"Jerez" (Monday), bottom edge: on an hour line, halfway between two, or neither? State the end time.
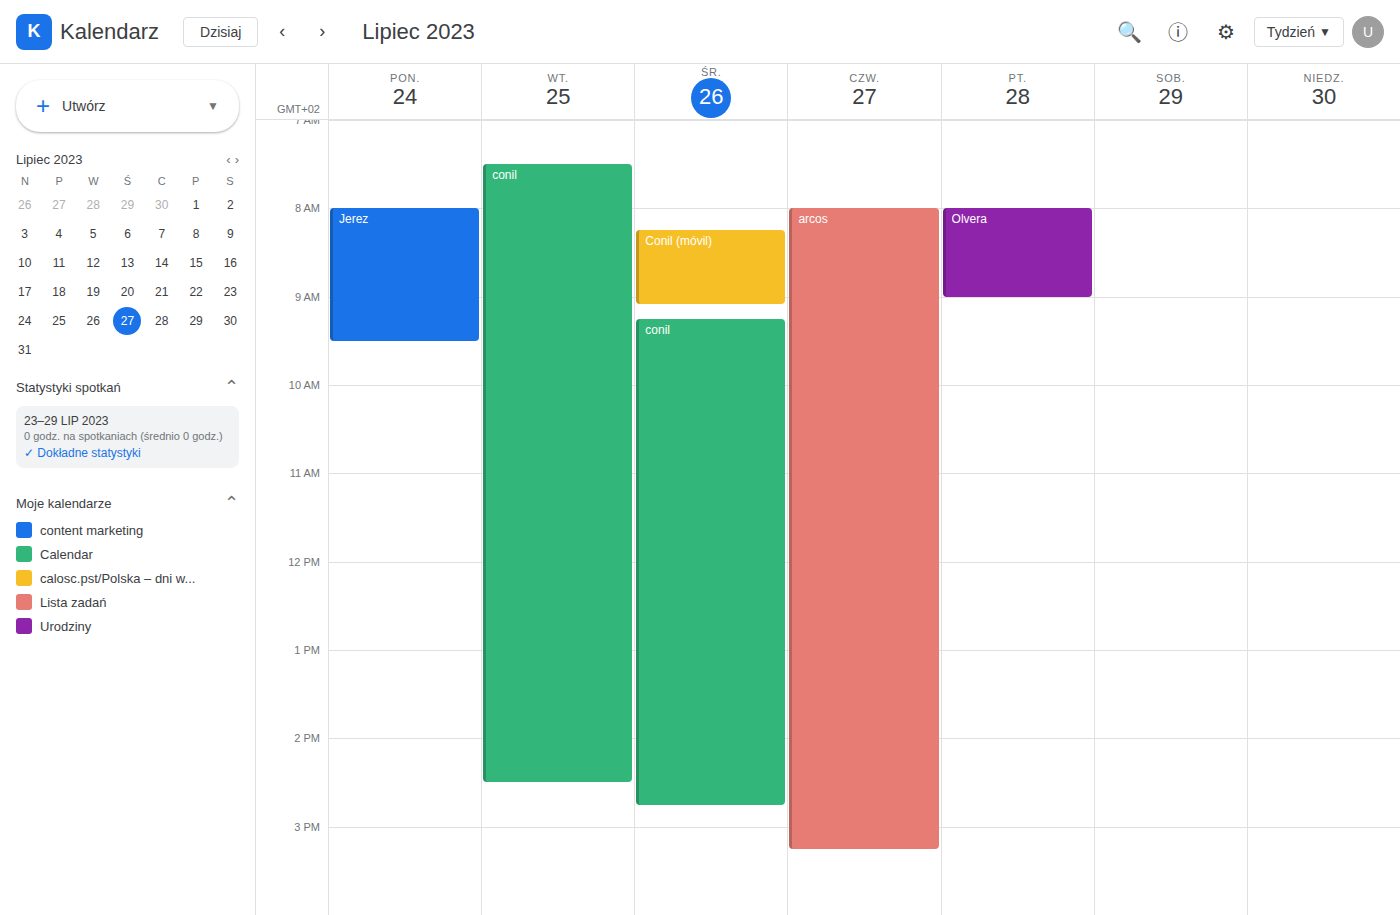
9:30 AM -- halfway between the 9 AM and 10 AM lines.